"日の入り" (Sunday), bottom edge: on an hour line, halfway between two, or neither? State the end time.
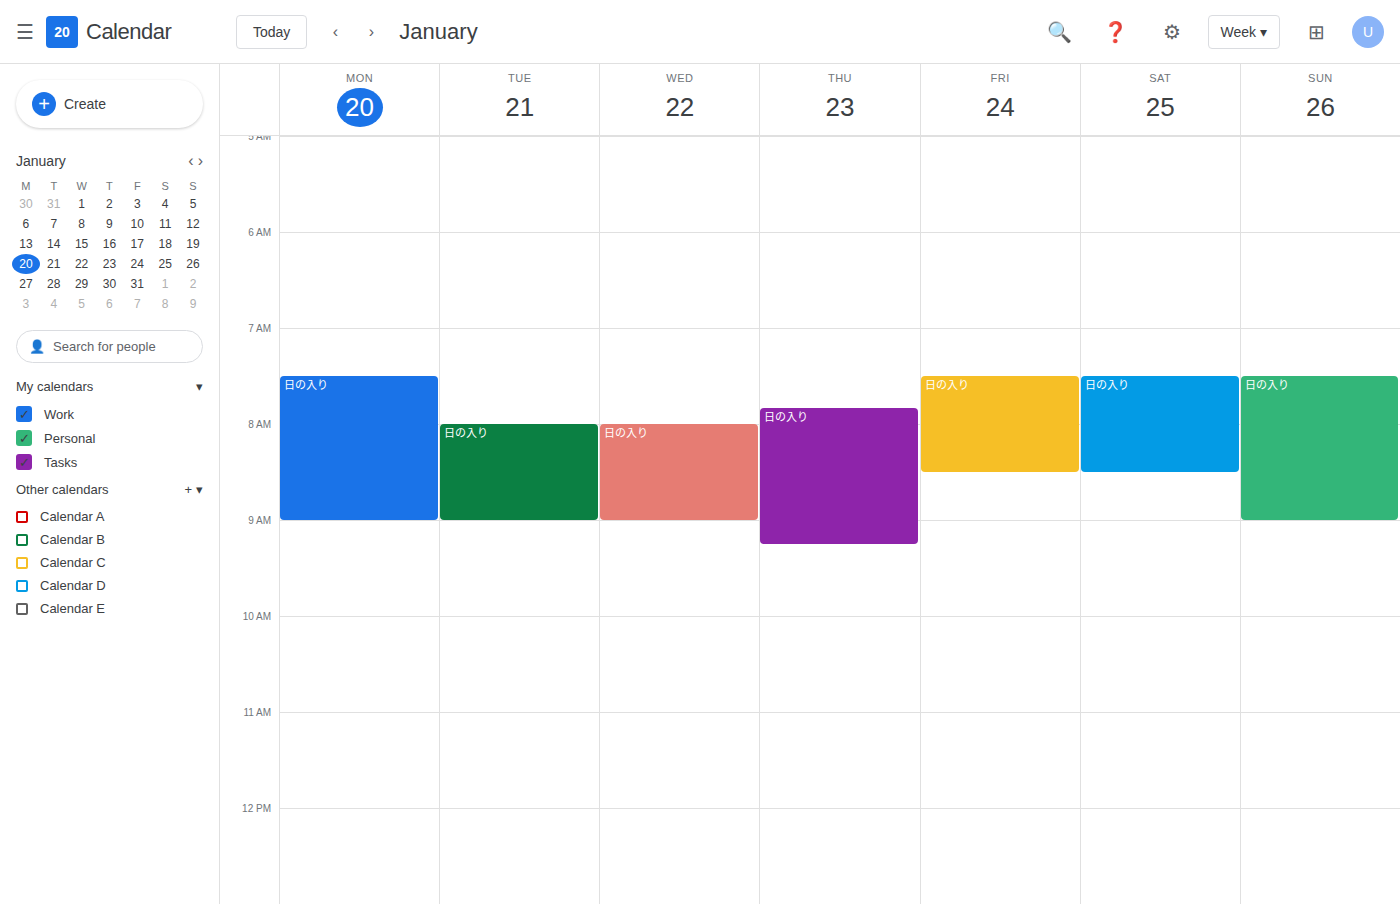
09:00 -- exactly on the 09:00 line.